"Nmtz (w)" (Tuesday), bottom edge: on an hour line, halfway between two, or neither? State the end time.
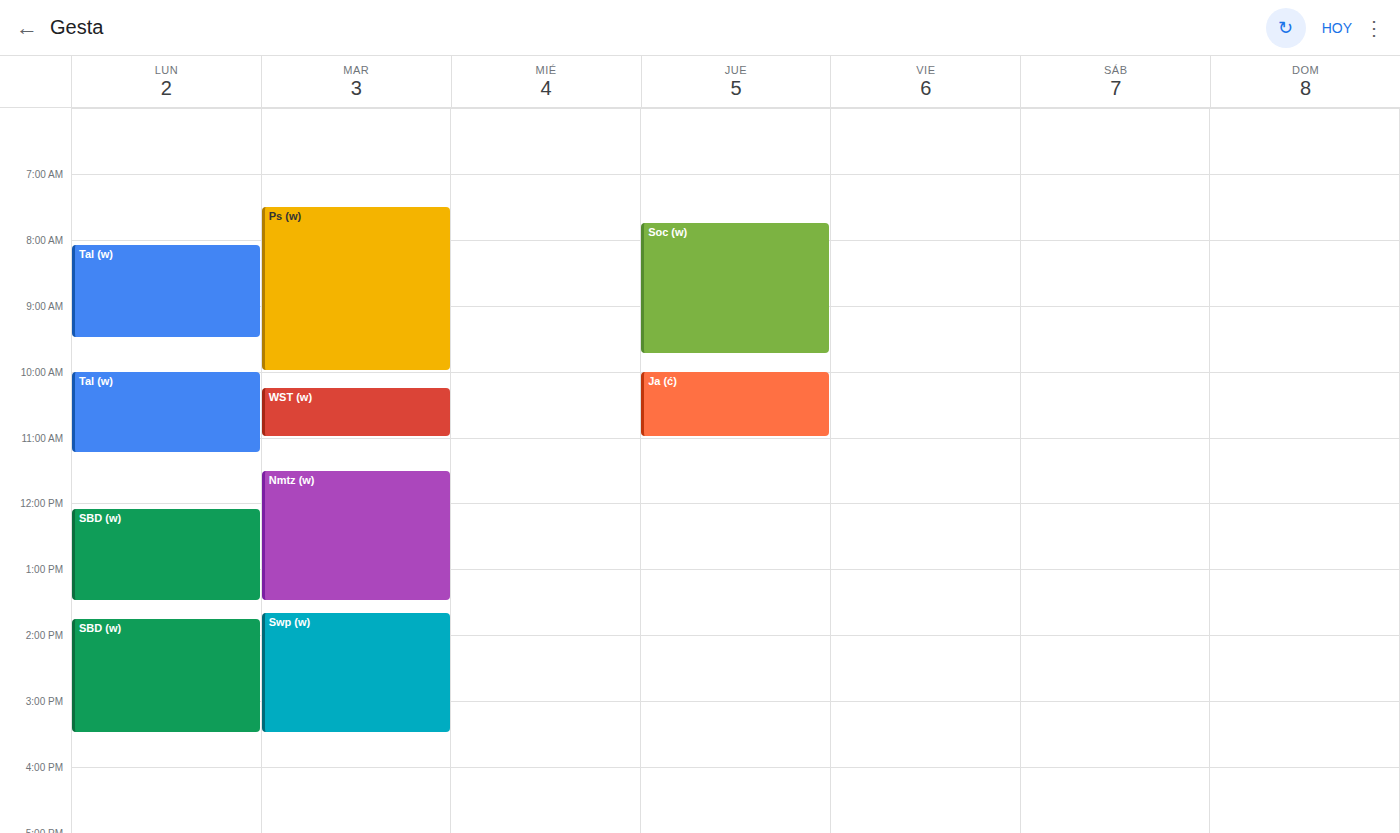
1:30 PM -- halfway between the 1 PM and 2 PM lines.